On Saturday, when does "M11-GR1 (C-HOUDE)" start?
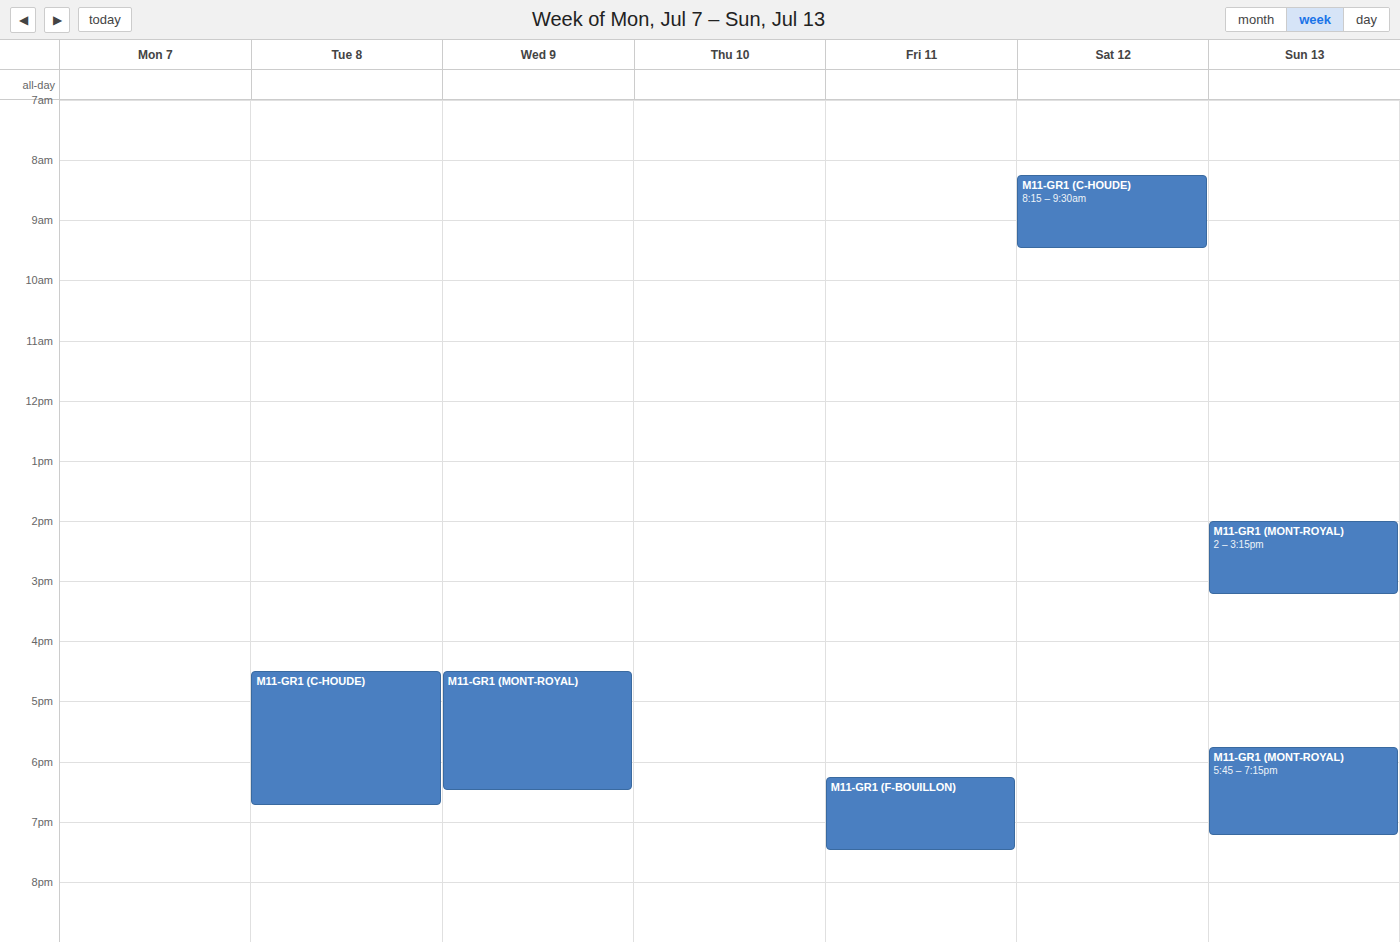
8:15 AM